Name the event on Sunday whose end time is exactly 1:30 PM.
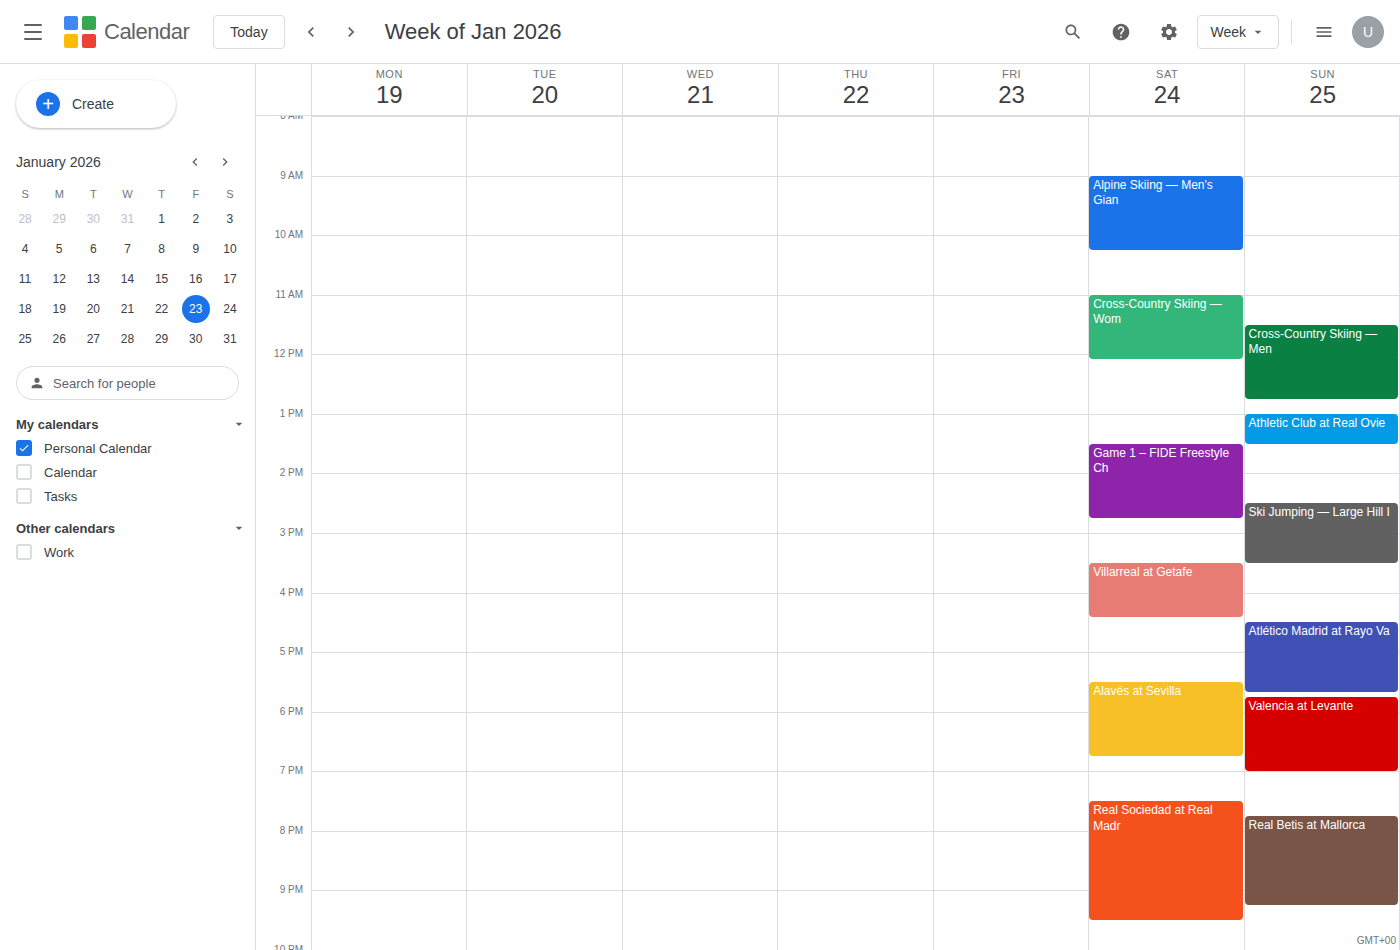
"Athletic Club at Real Ovie"